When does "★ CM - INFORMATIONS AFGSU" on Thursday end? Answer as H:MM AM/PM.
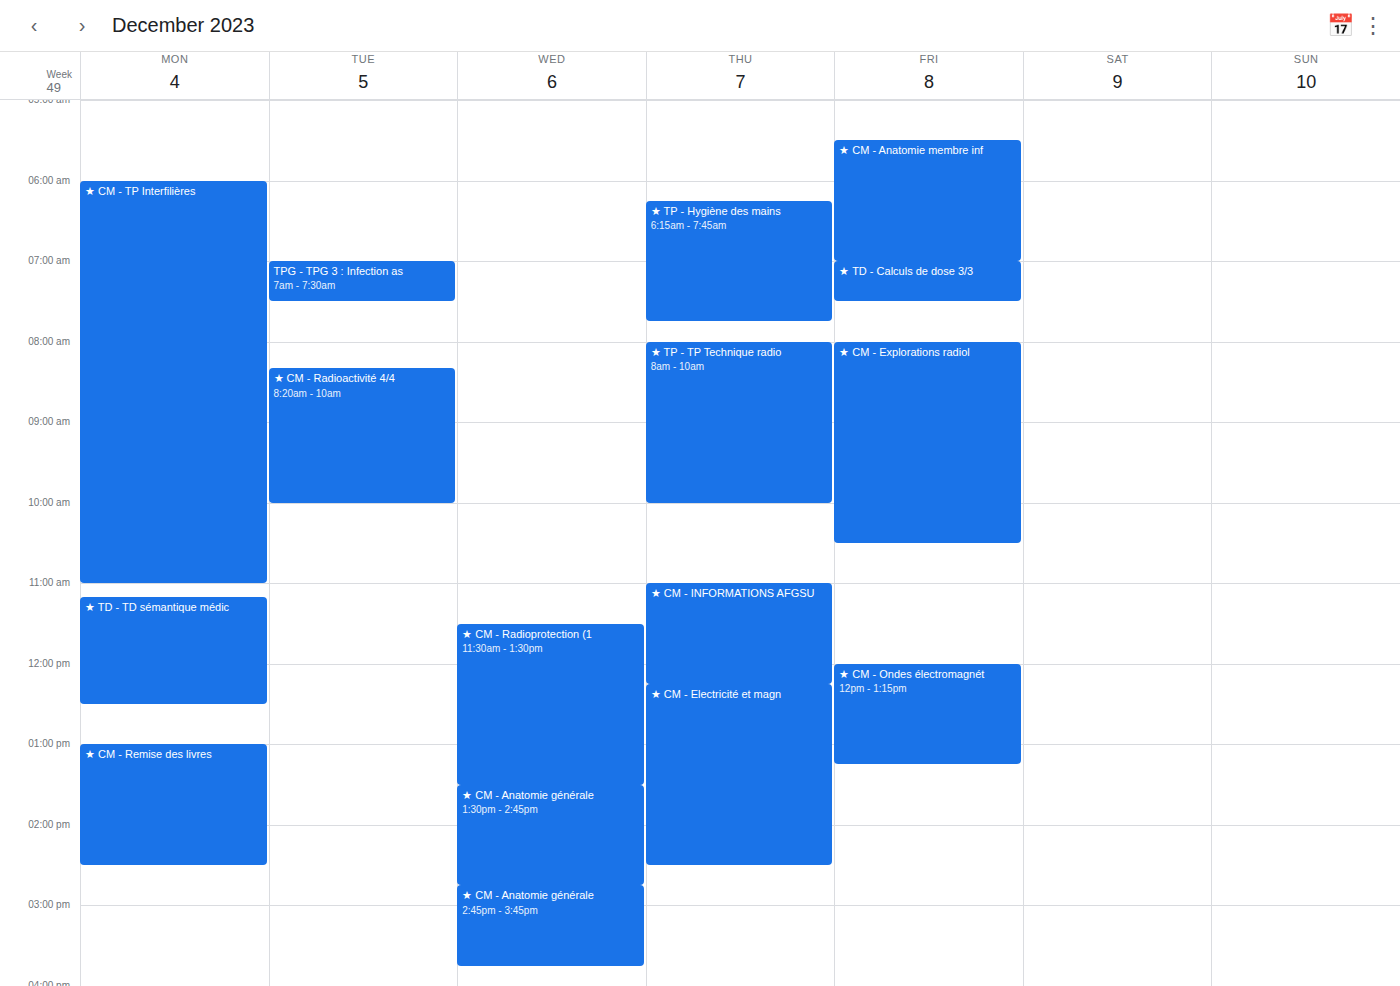
12:15 PM